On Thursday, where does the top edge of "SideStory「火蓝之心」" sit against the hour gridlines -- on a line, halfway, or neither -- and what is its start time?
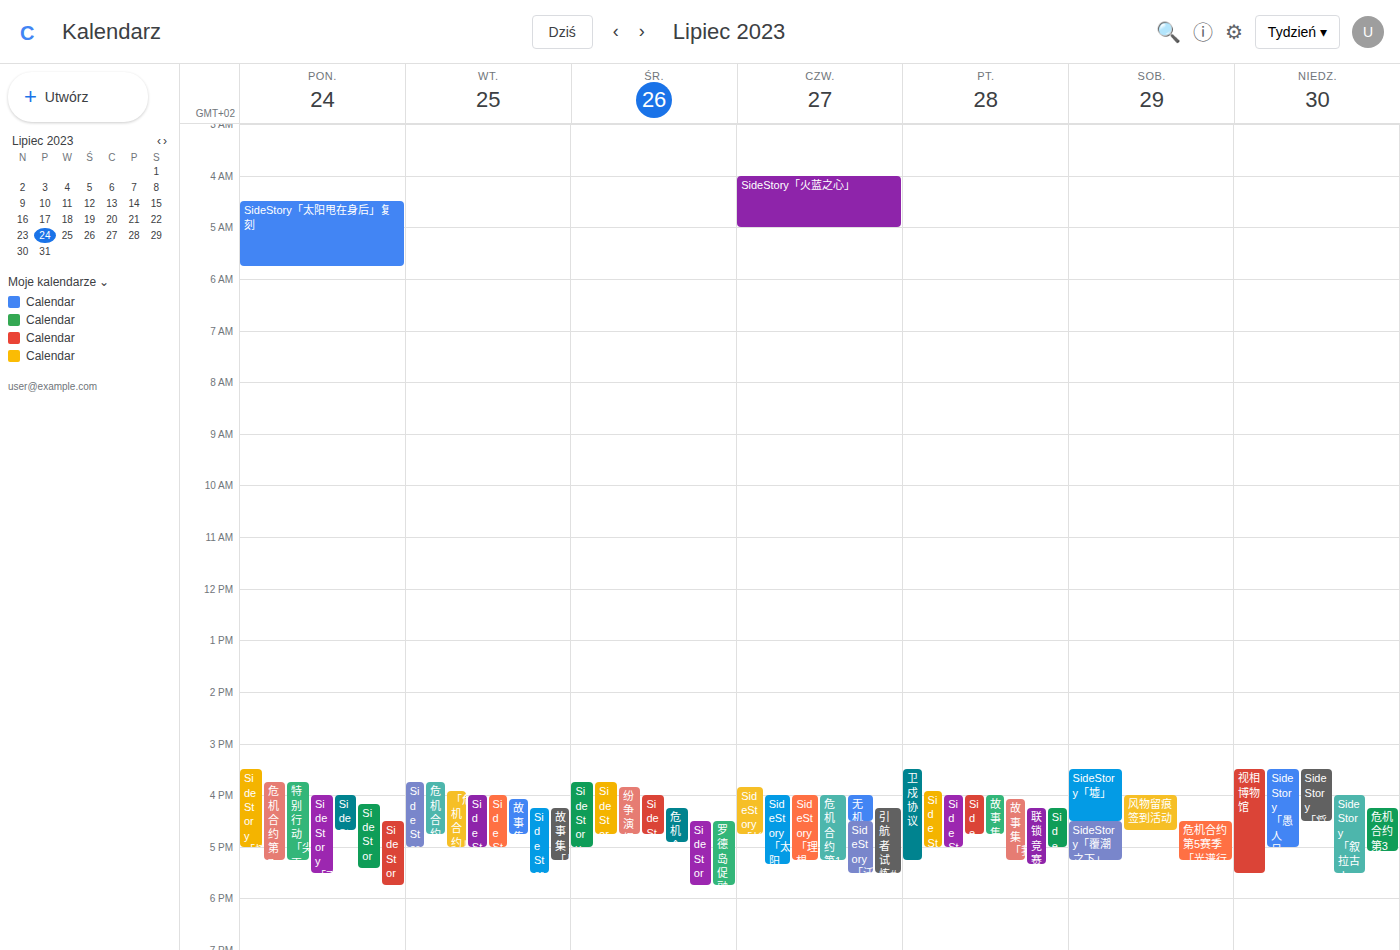
4:00 AM -- exactly on the 4 AM line.